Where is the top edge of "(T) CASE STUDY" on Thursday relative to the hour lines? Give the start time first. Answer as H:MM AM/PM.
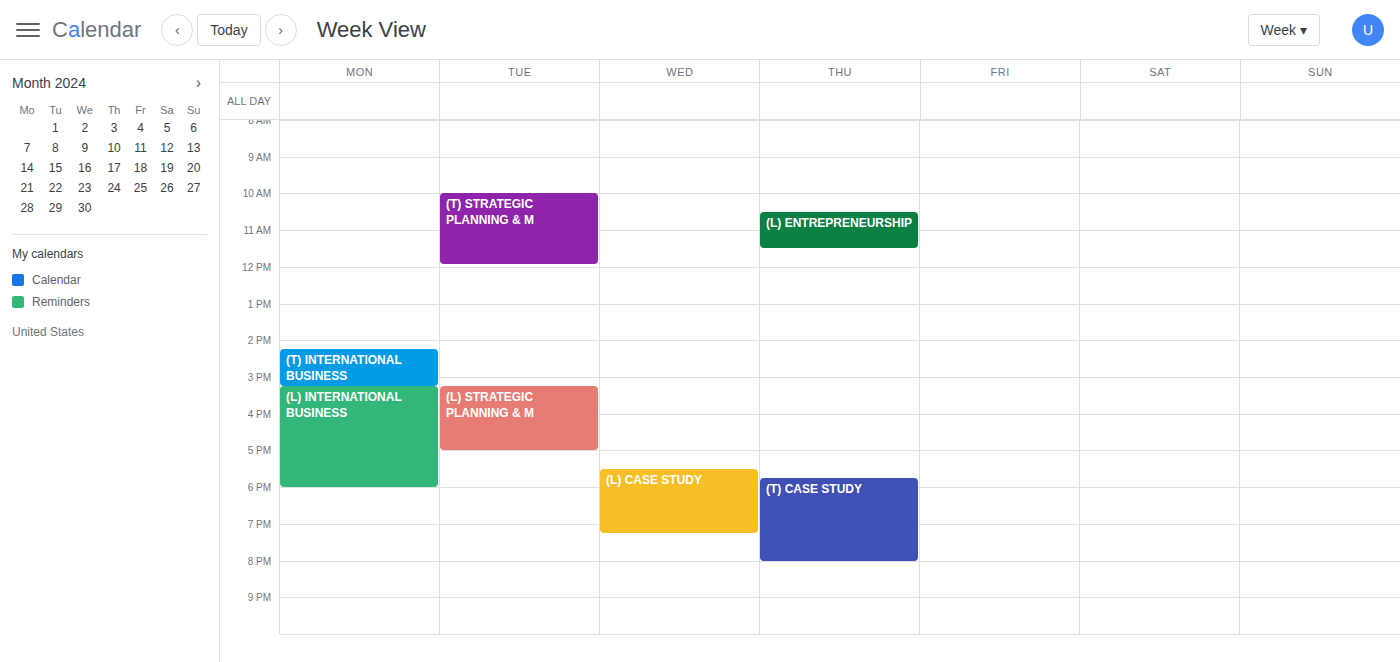
5:45 PM -- neither: three quarters of the way from the 5 PM line to the 6 PM line.